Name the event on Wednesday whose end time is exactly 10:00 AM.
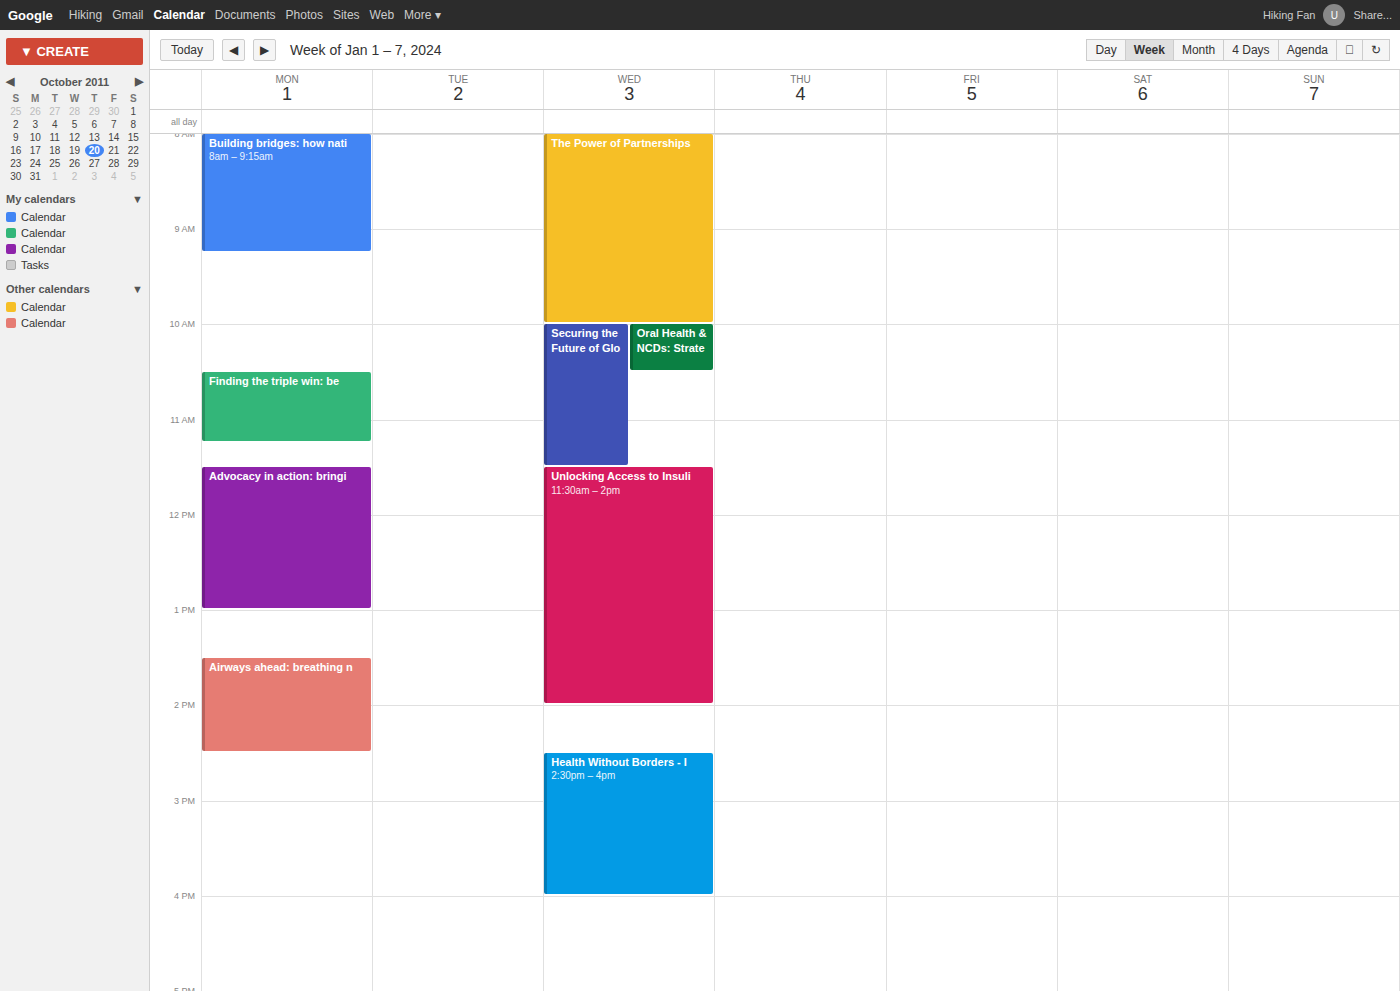
"The Power of Partnerships"